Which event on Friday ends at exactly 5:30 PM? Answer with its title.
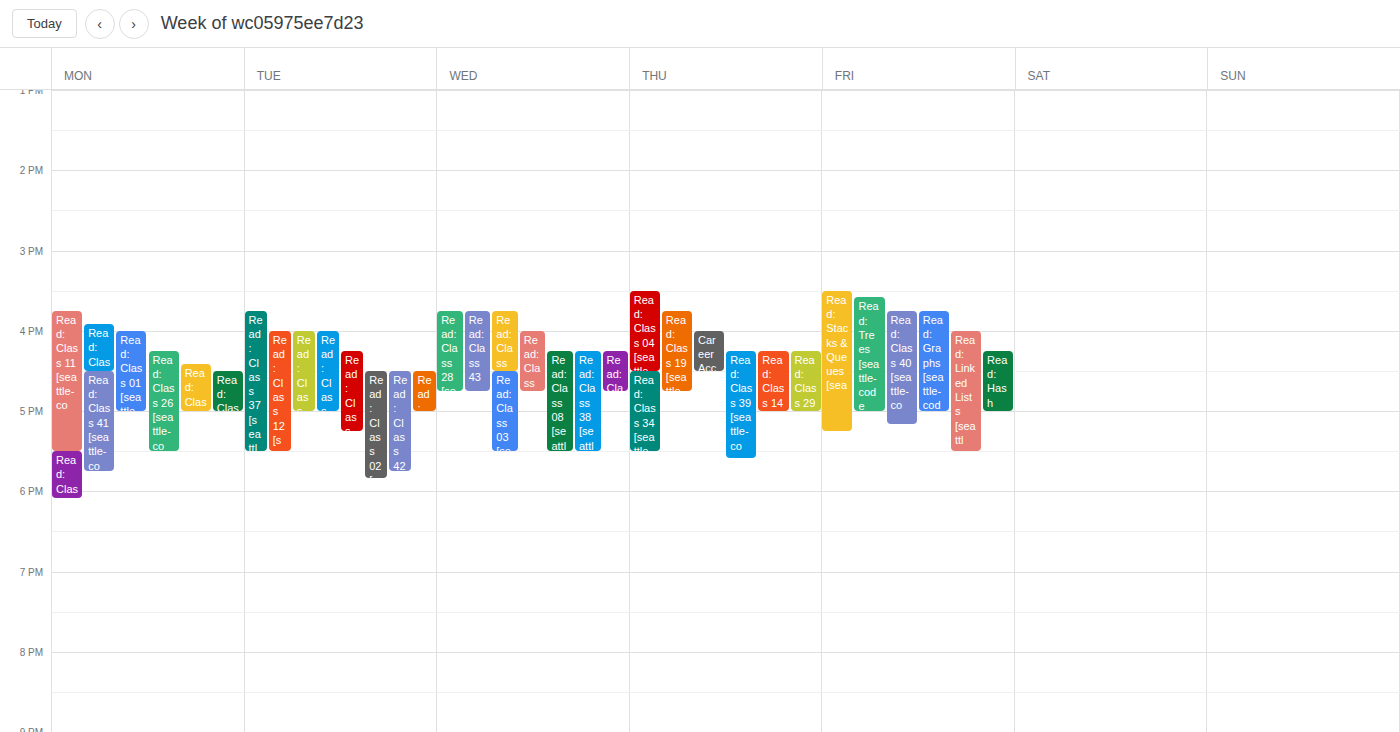
"Read: Linked Lists [seattl"